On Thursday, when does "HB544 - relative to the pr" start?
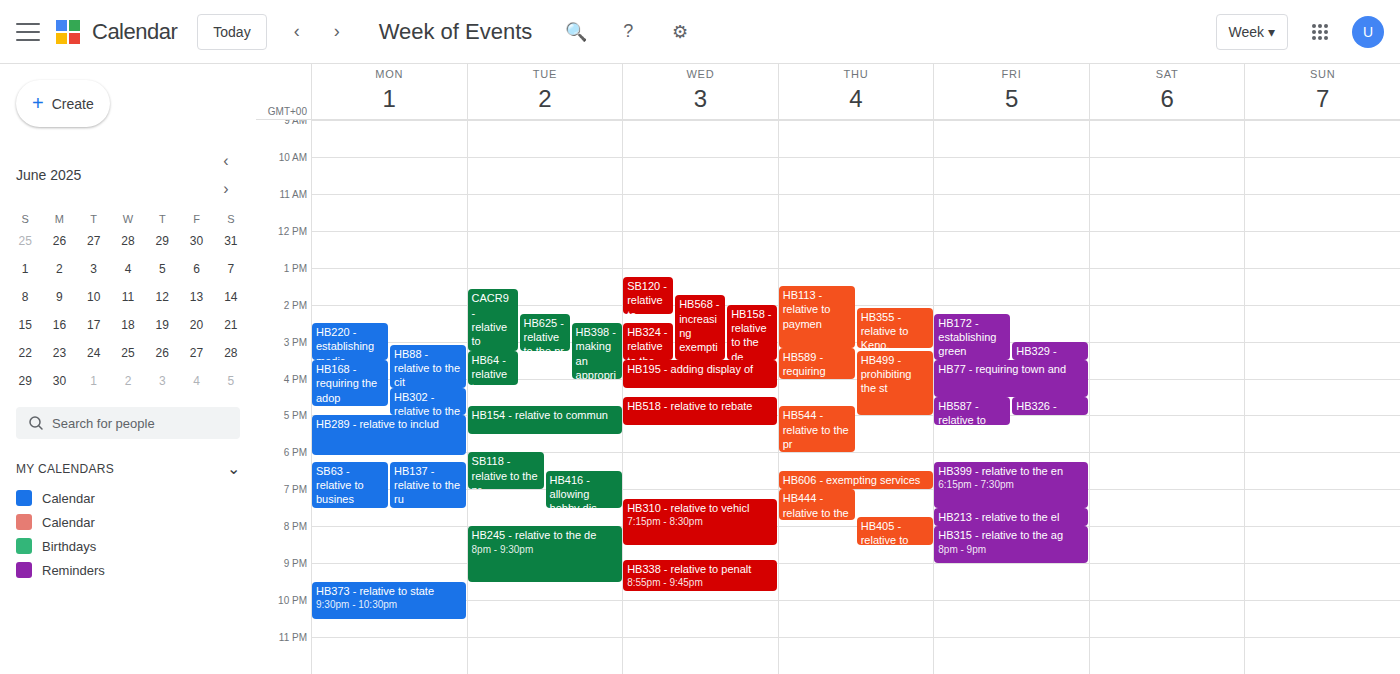
4:45 PM